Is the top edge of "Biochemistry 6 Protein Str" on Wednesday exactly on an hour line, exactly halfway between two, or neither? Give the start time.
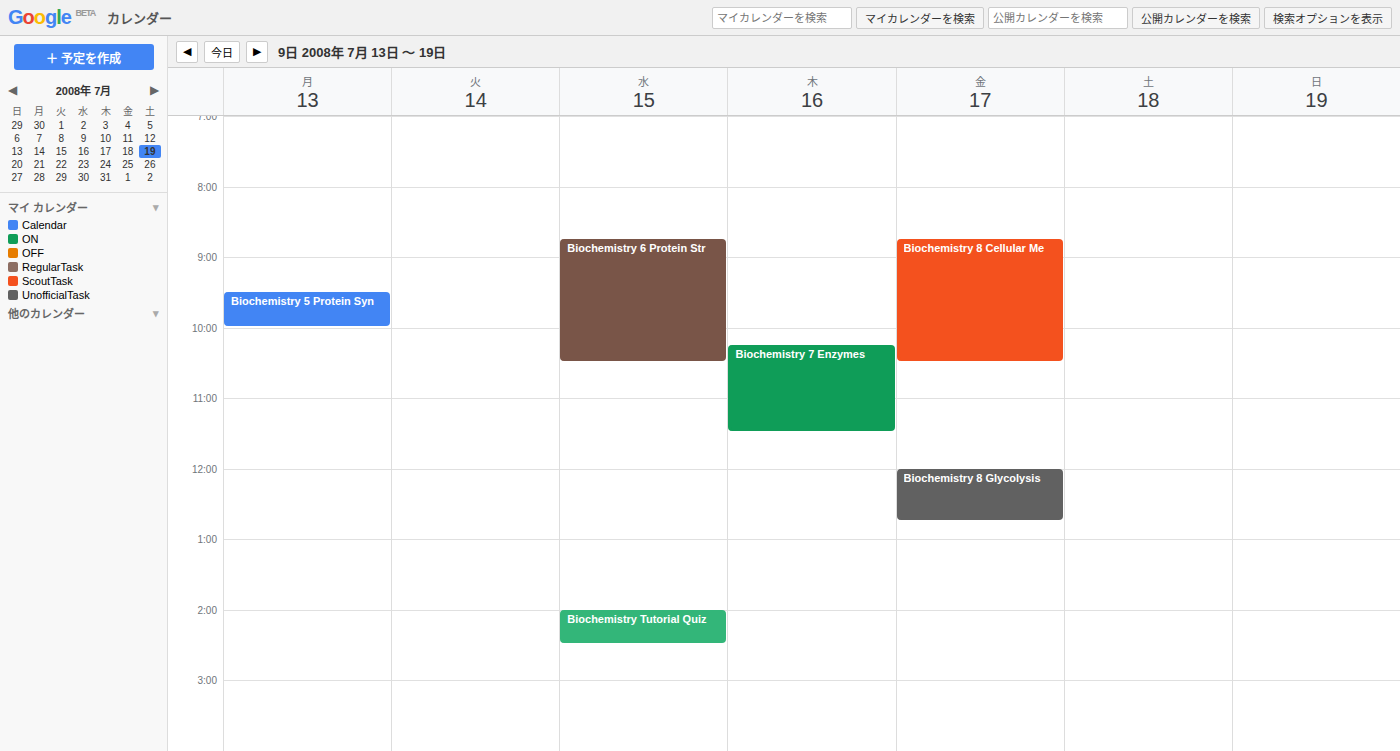
8:45 AM -- neither: three quarters of the way from the 8 AM line to the 9 AM line.